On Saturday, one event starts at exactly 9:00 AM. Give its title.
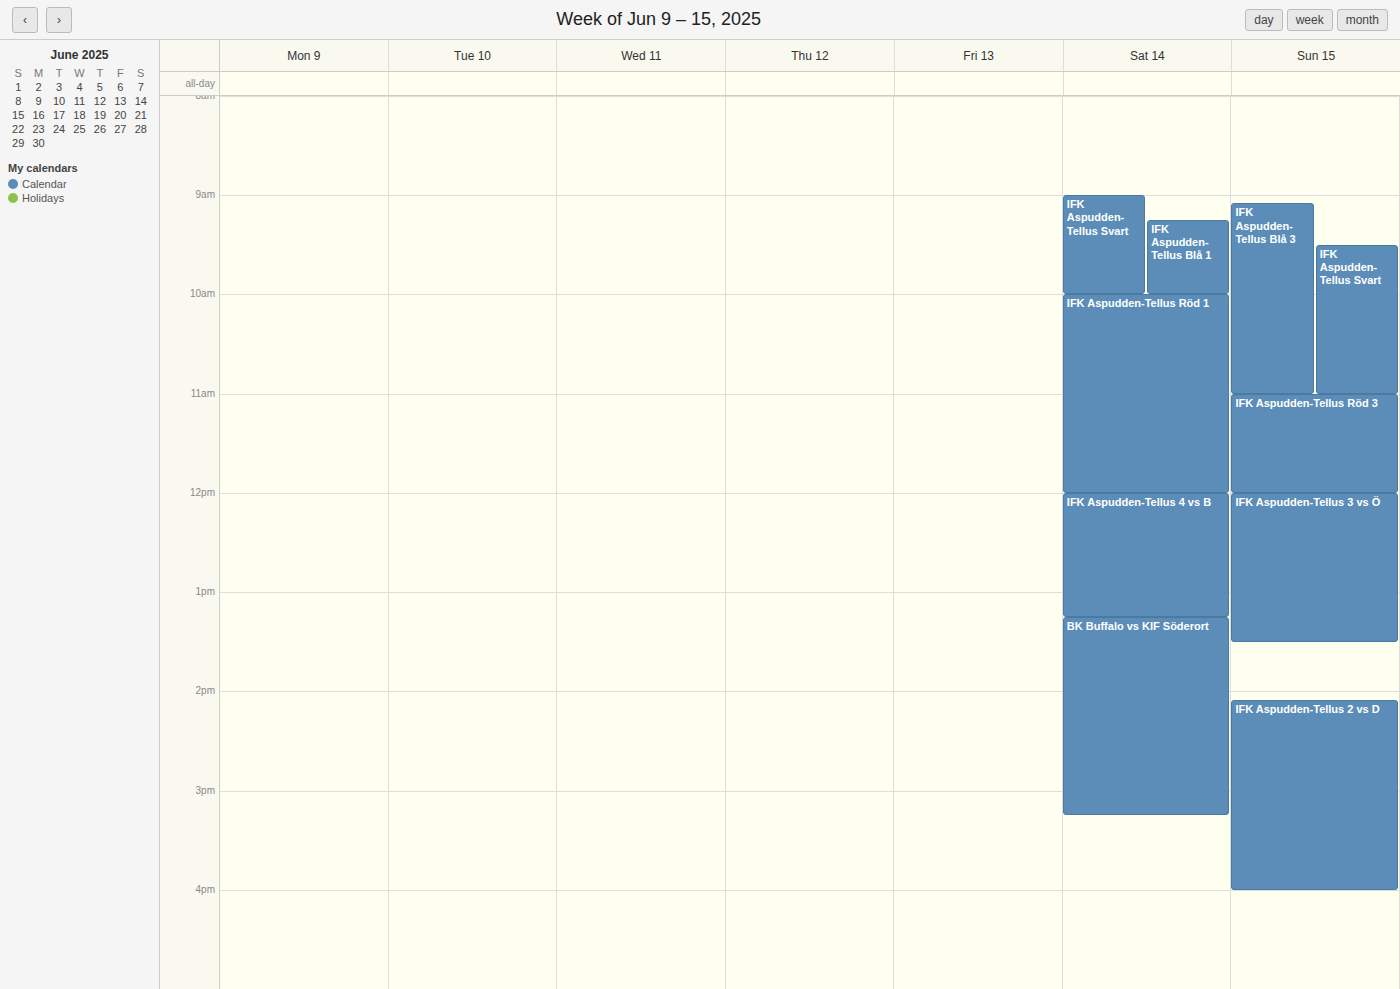
"IFK Aspudden-Tellus Svart"